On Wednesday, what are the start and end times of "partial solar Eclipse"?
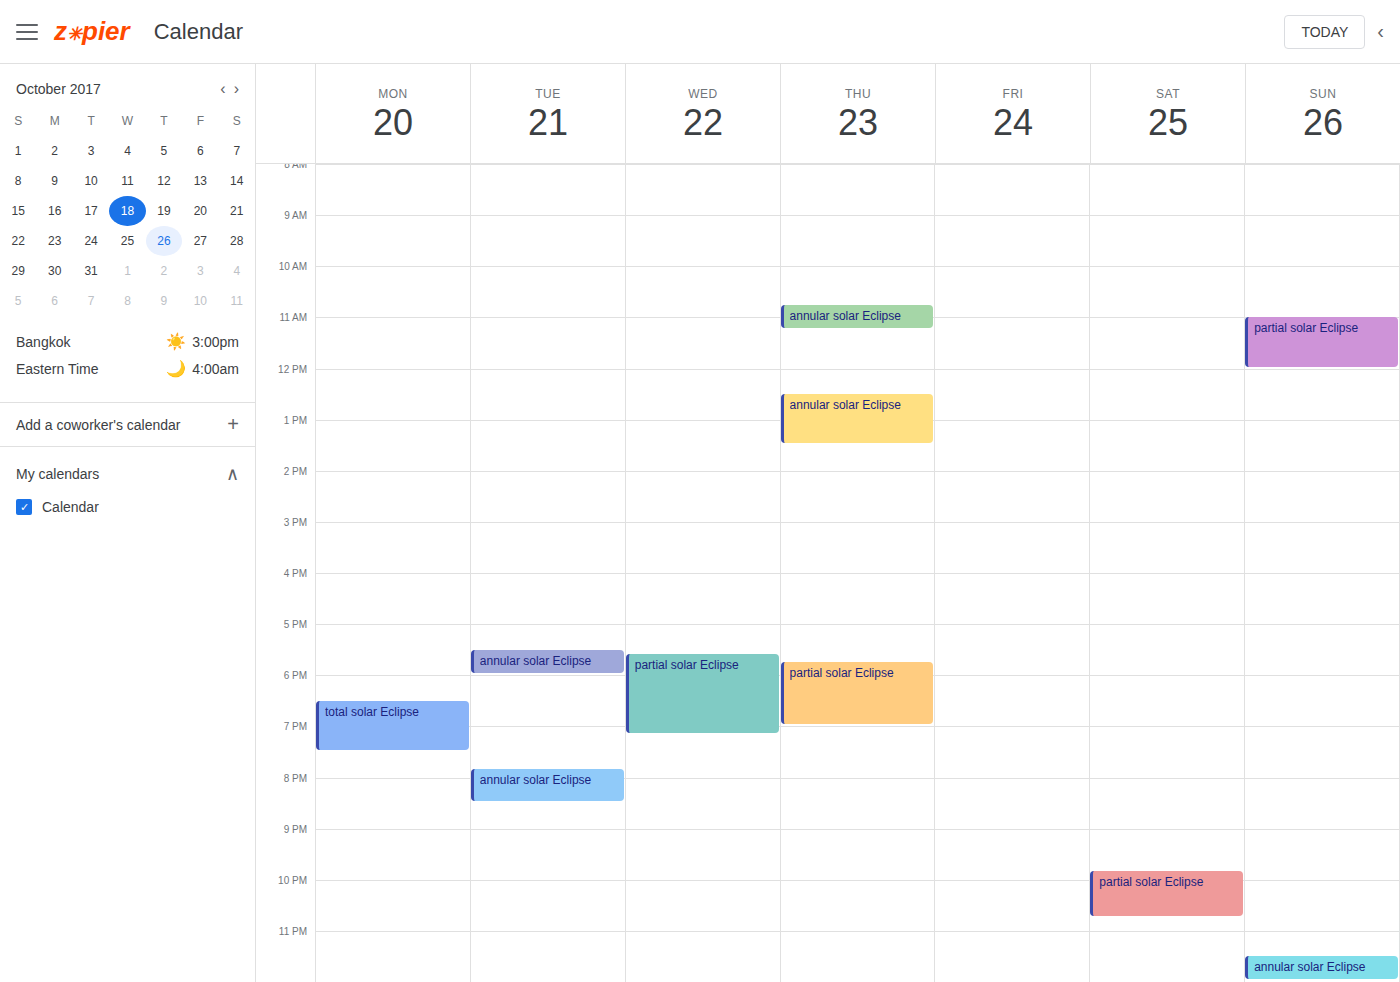
5:35 PM to 7:10 PM